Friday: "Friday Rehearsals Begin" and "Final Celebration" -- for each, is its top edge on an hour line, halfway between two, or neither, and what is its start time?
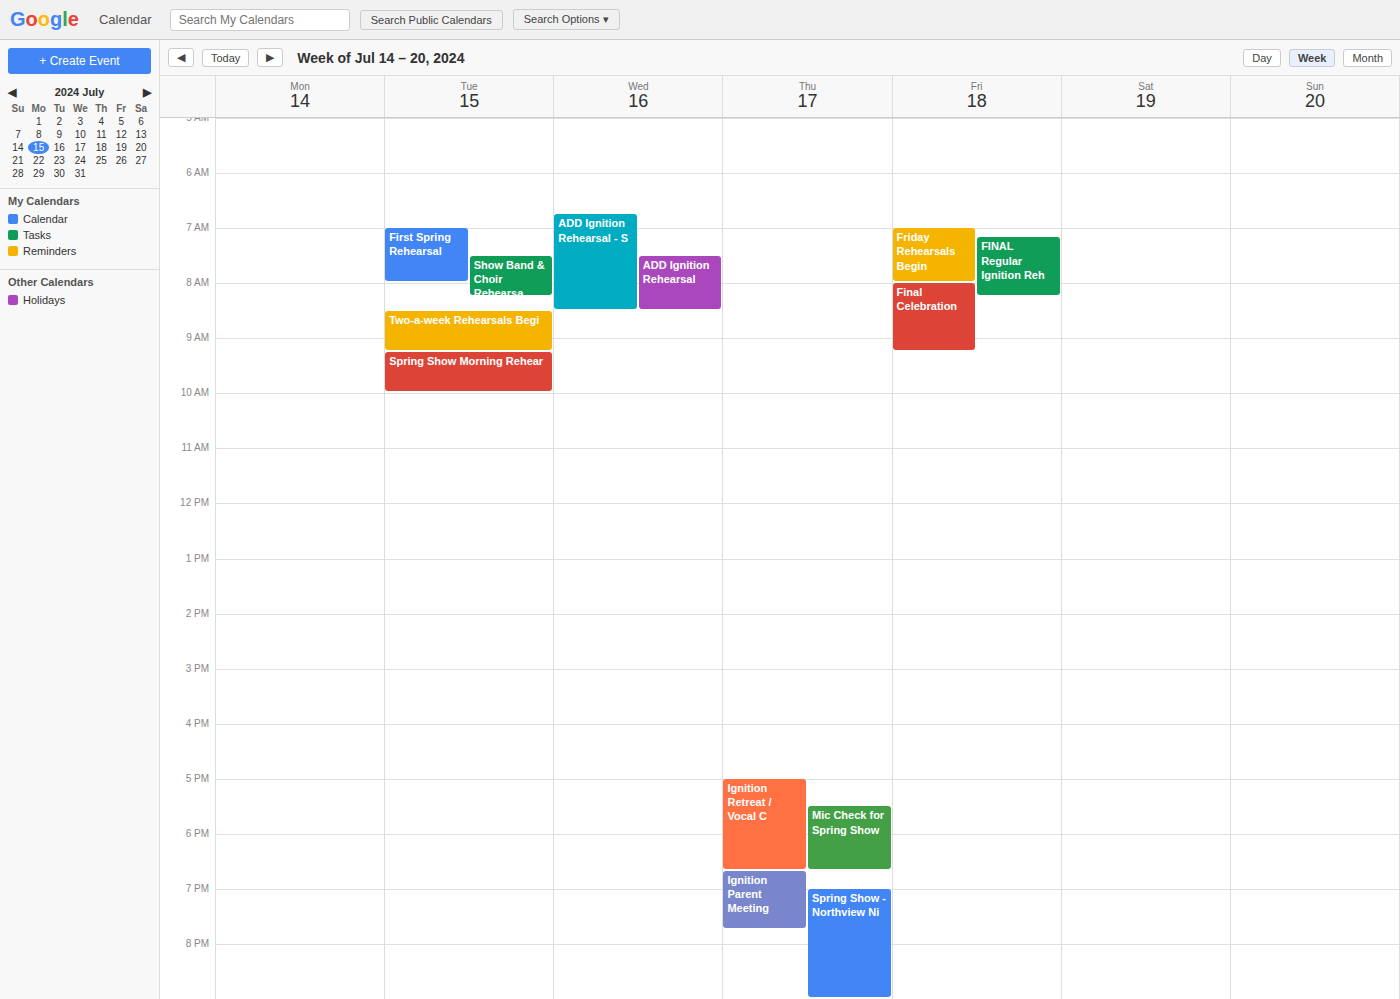
"Friday Rehearsals Begin": 7:00 AM, exactly on the 7 AM line. "Final Celebration": 8:00 AM, exactly on the 8 AM line.